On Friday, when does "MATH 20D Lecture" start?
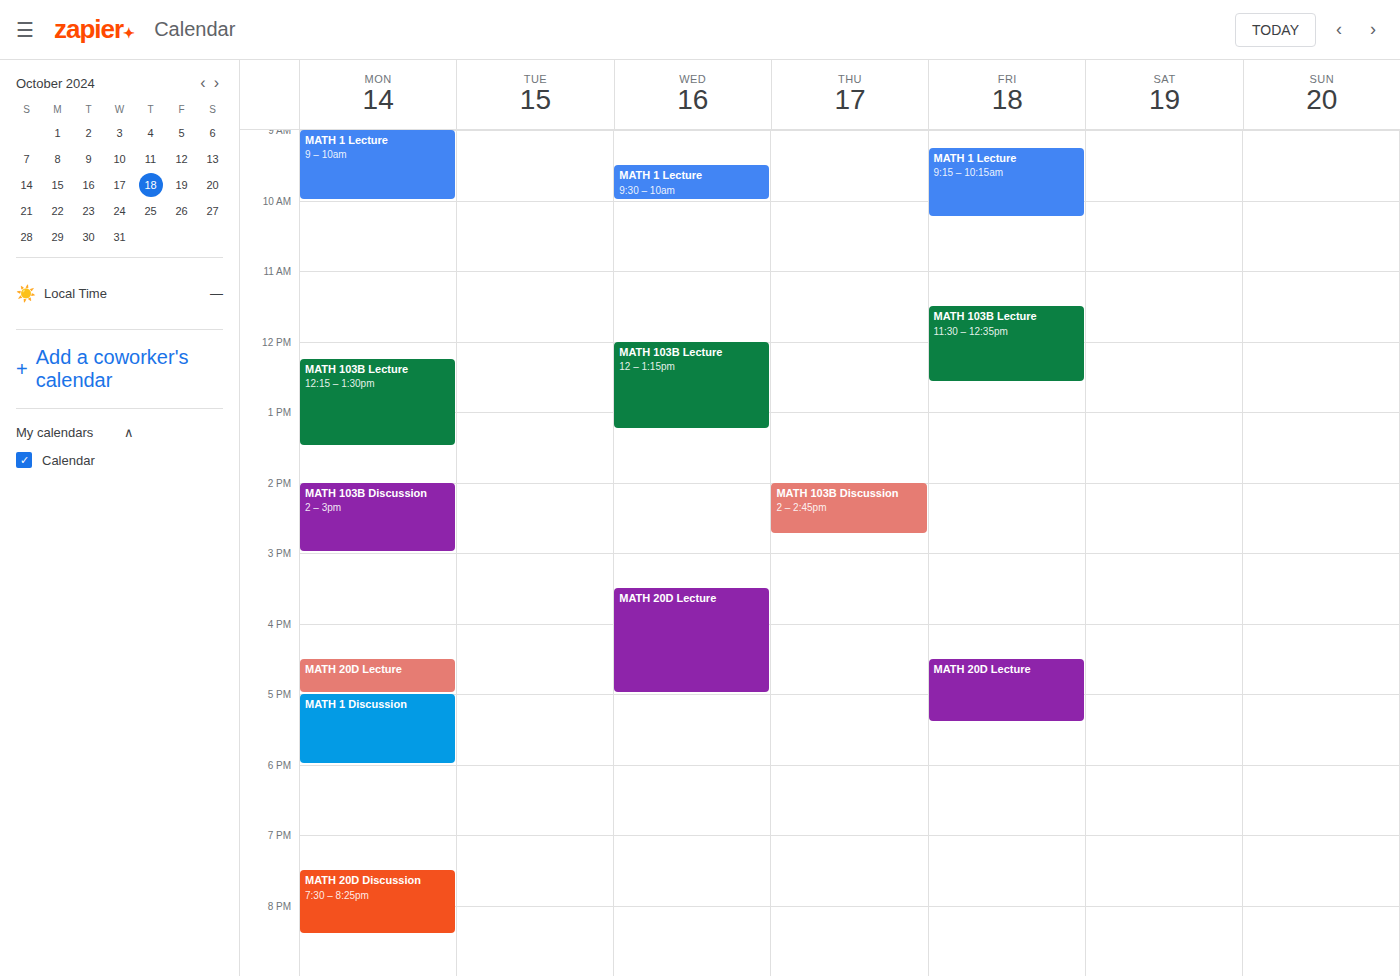
4:30 PM